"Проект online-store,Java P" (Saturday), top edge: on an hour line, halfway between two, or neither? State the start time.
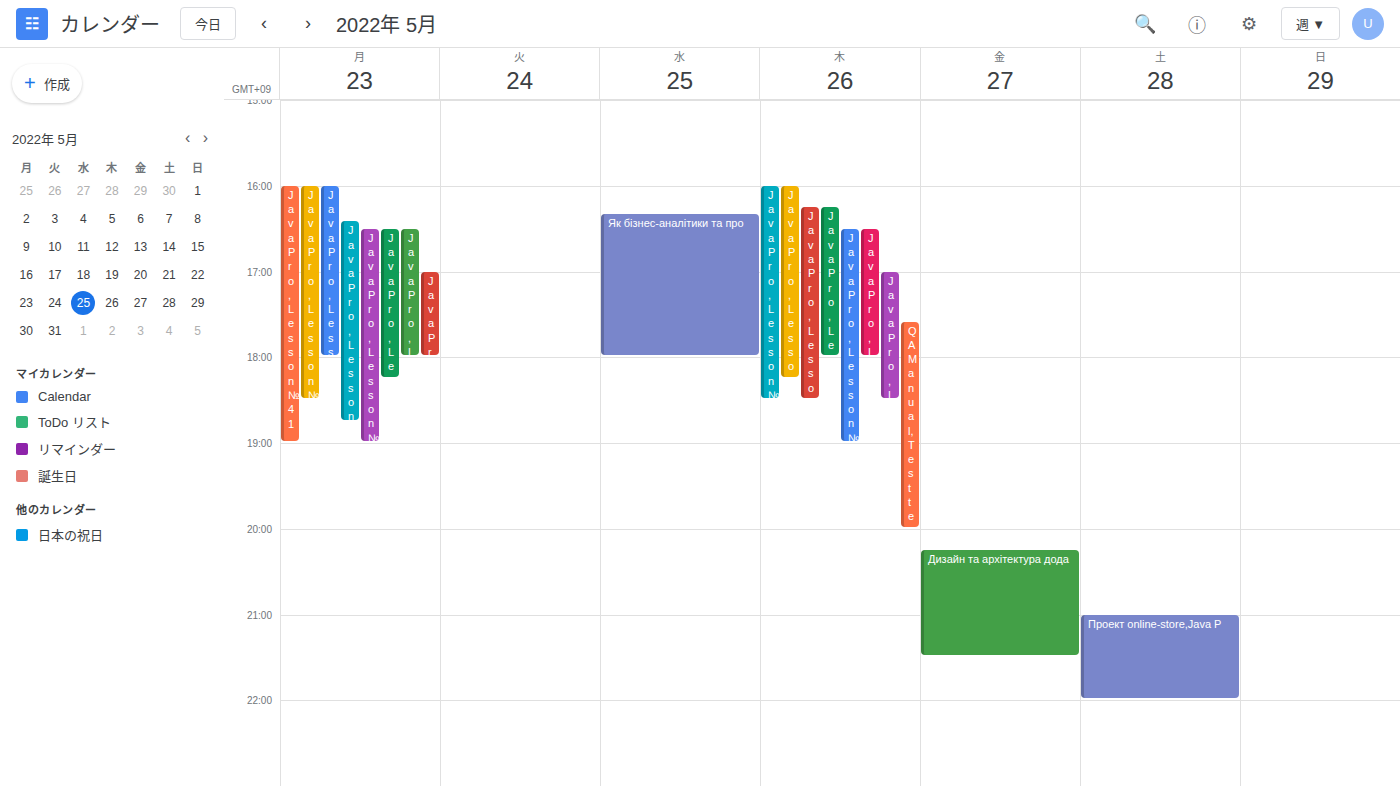
9:00 PM -- exactly on the 9 PM line.